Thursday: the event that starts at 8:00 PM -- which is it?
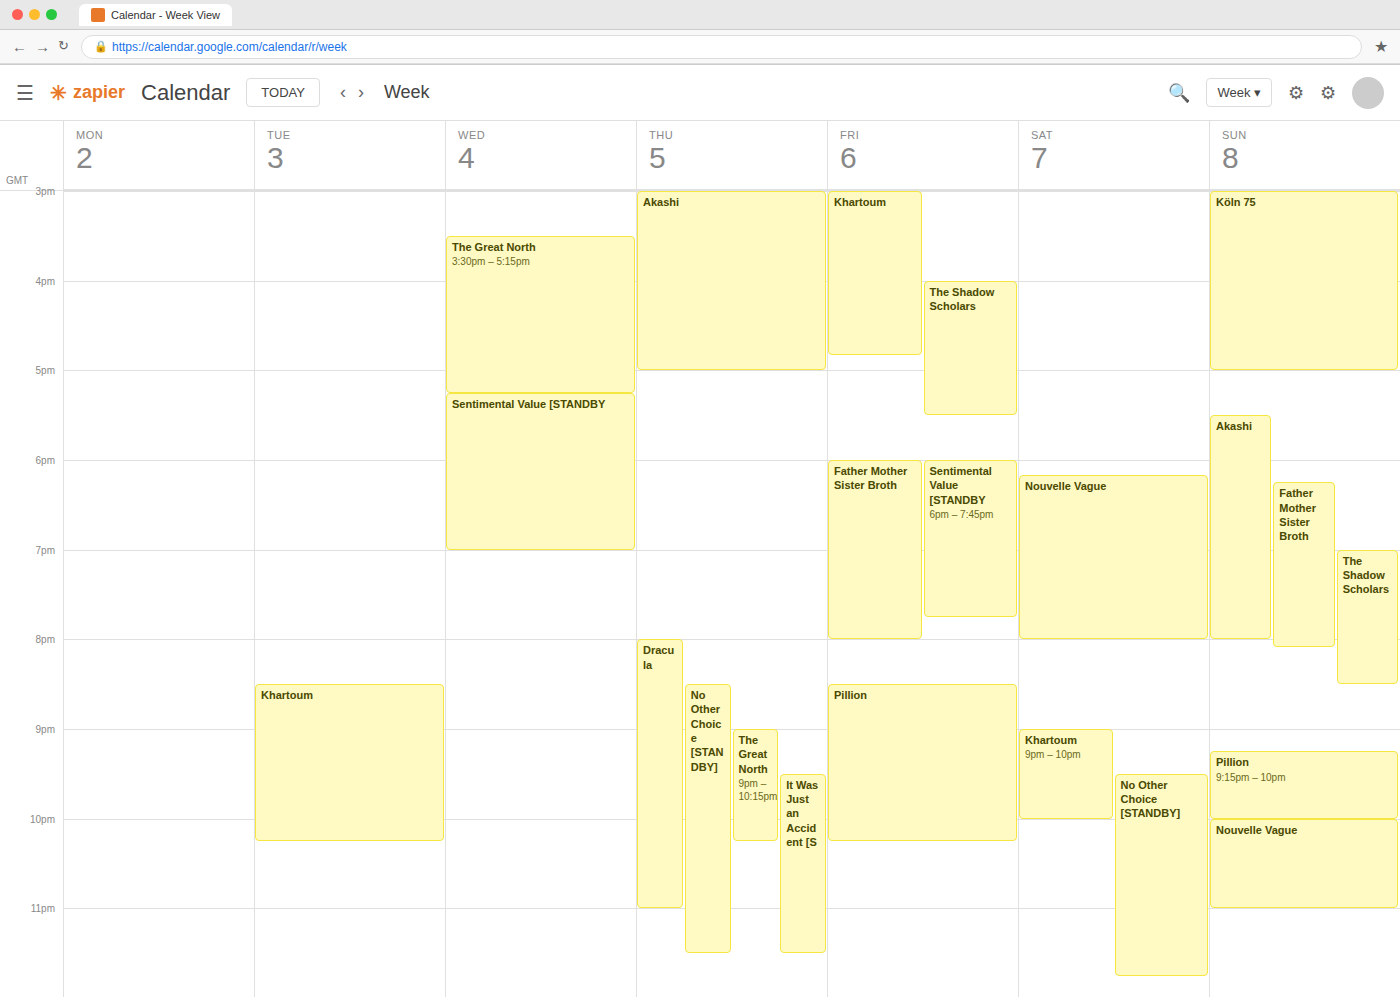
"Dracula"